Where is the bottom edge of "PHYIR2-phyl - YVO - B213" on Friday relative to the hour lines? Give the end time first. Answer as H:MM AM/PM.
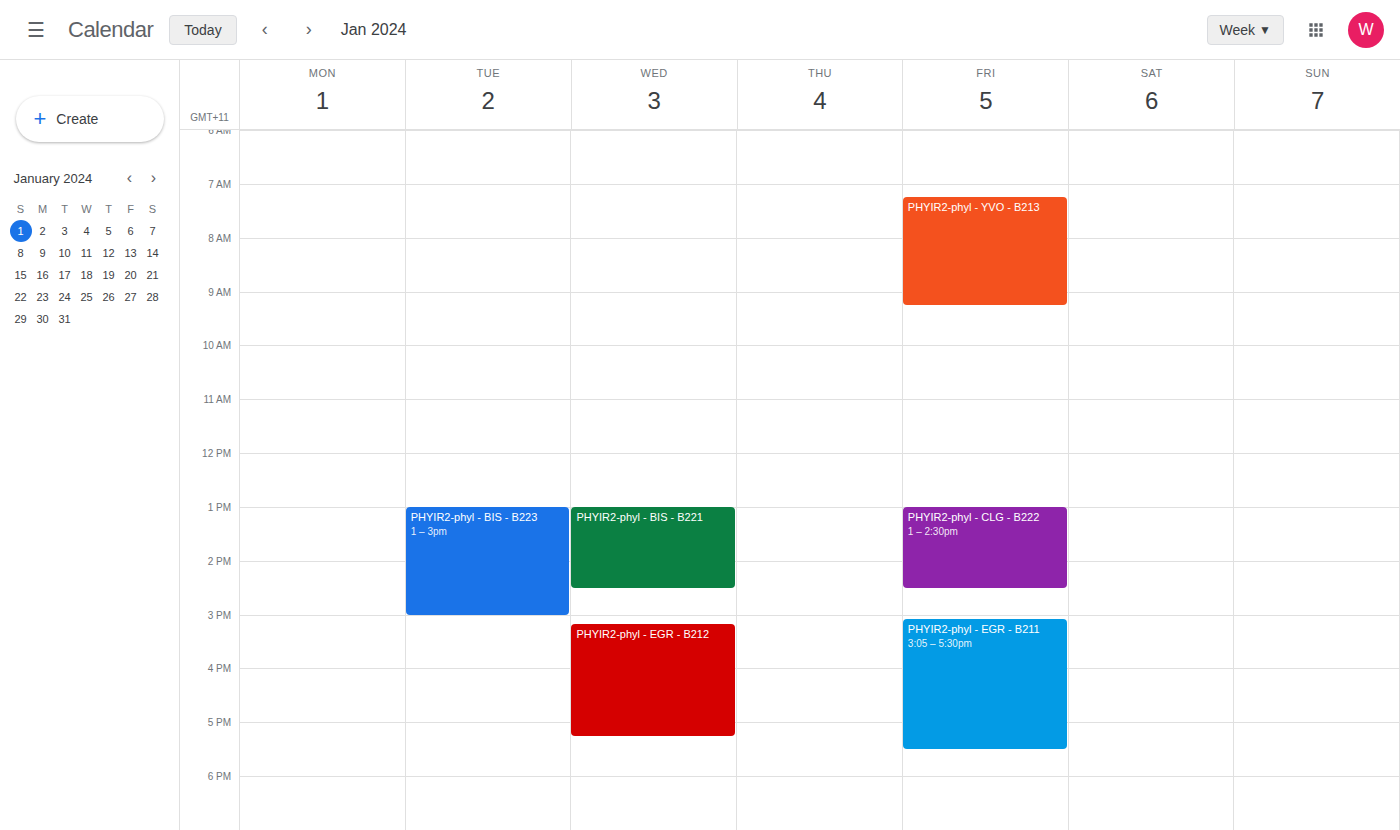
9:15 AM -- neither: a quarter of the way from the 9 AM line to the 10 AM line.